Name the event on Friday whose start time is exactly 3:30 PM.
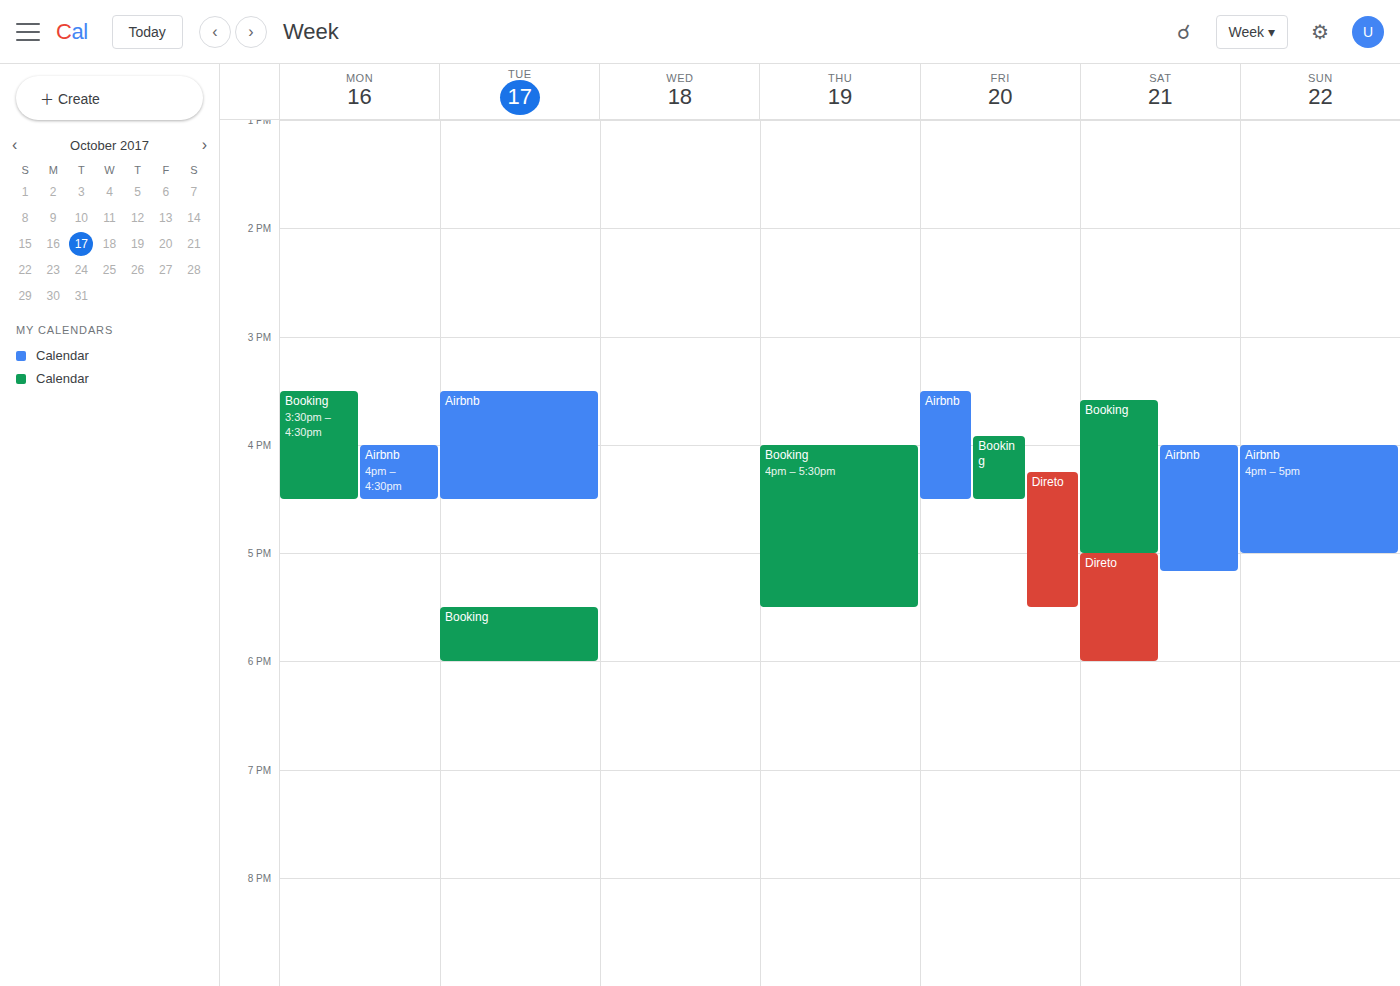
"Airbnb"